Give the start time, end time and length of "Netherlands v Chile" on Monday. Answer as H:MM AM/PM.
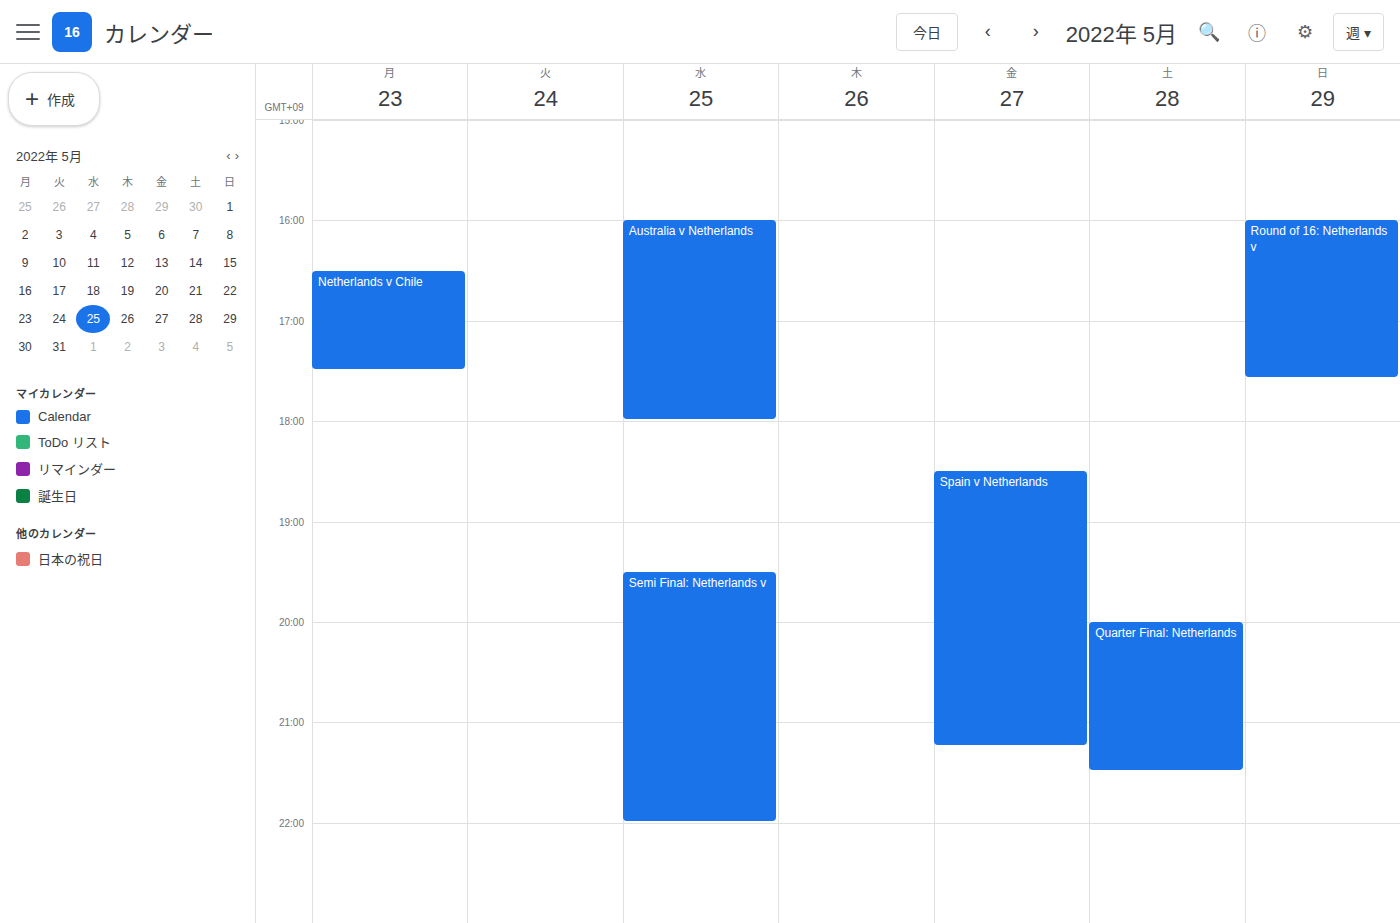
4:30 PM to 5:30 PM, 1 hour